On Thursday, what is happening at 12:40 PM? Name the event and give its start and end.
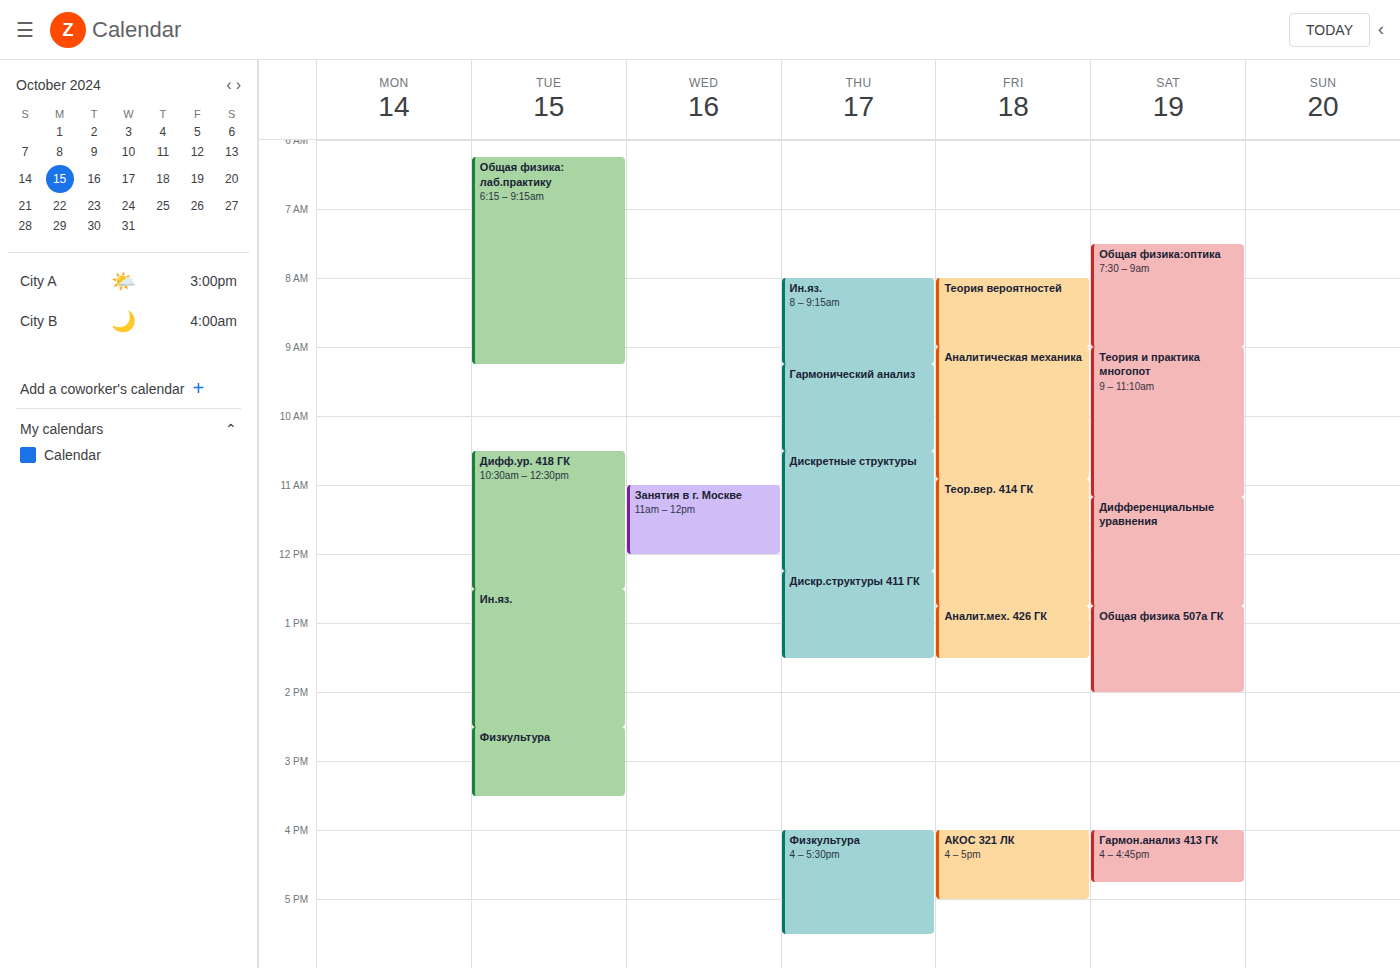
"Дискр.структуры 411 ГК", 12:15 PM to 1:30 PM